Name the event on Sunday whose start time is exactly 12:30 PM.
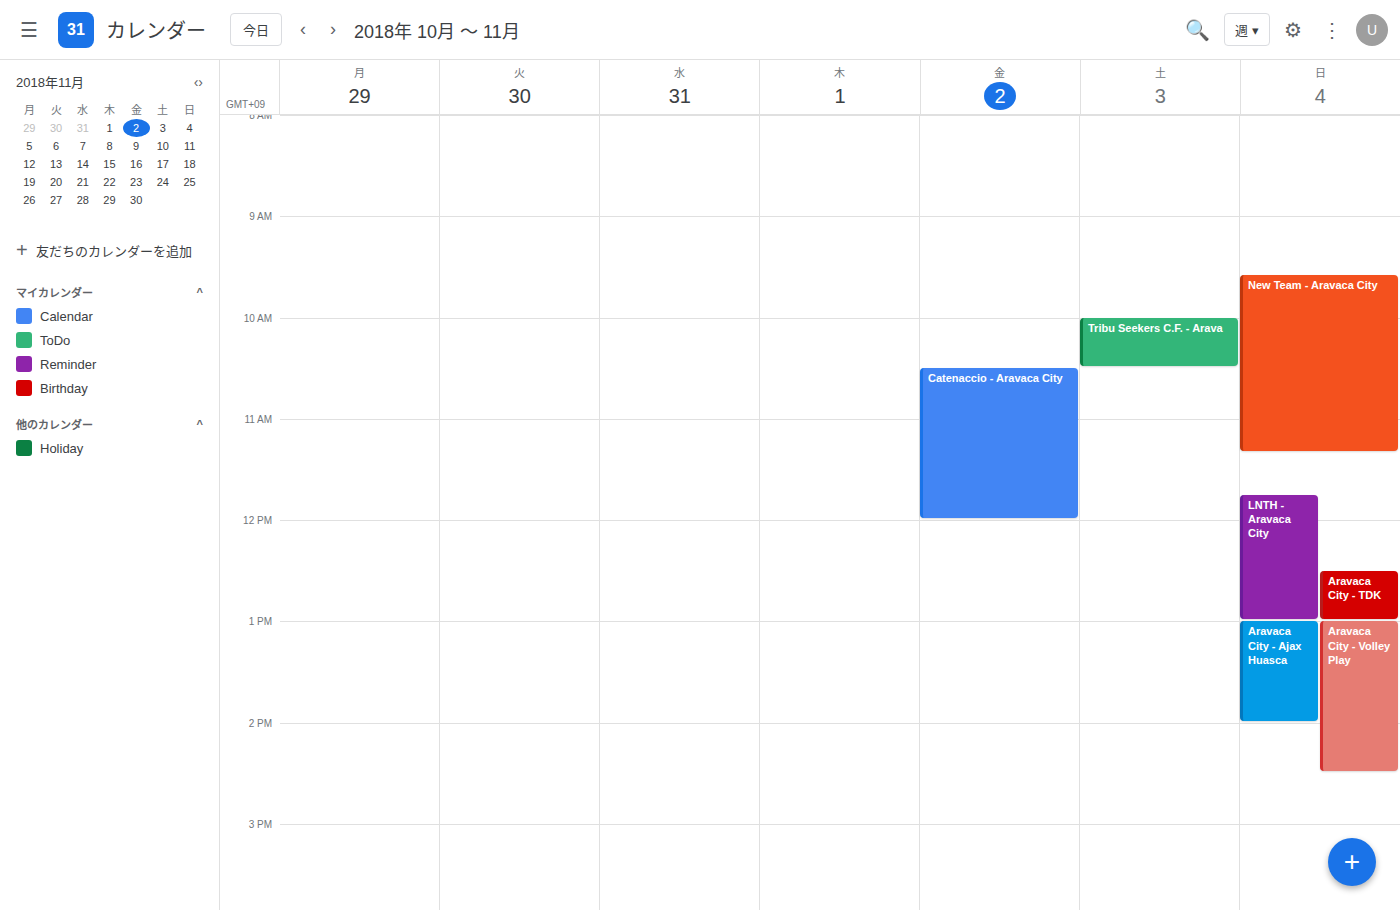
"Aravaca City - TDK"